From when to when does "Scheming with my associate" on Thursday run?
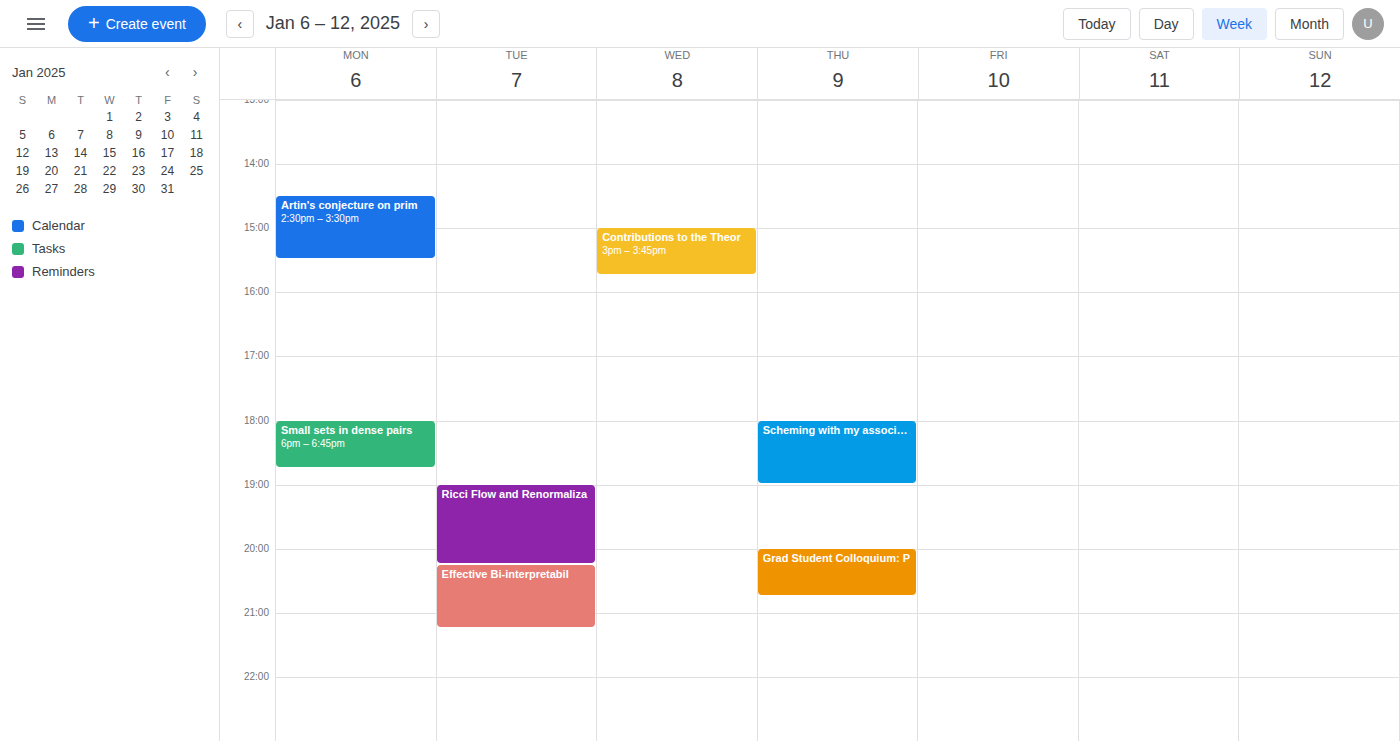
6:00 PM to 7:00 PM